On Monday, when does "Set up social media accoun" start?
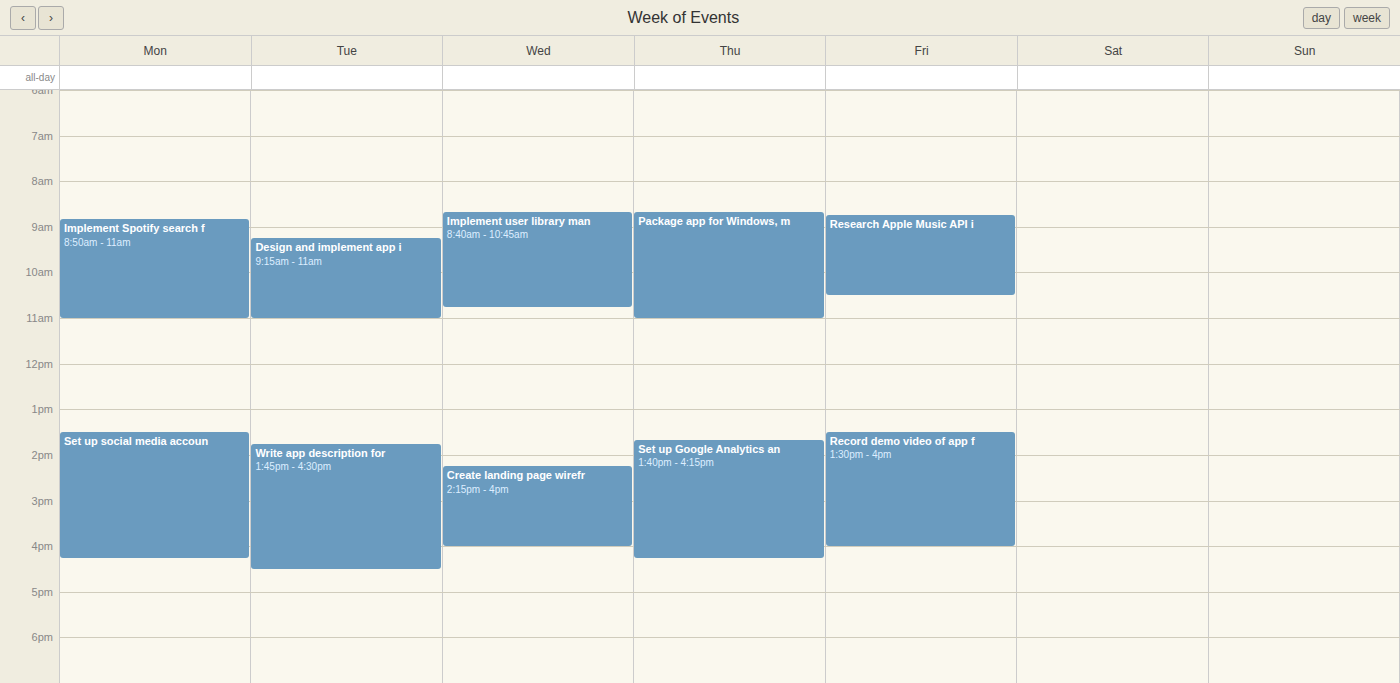
1:30 PM